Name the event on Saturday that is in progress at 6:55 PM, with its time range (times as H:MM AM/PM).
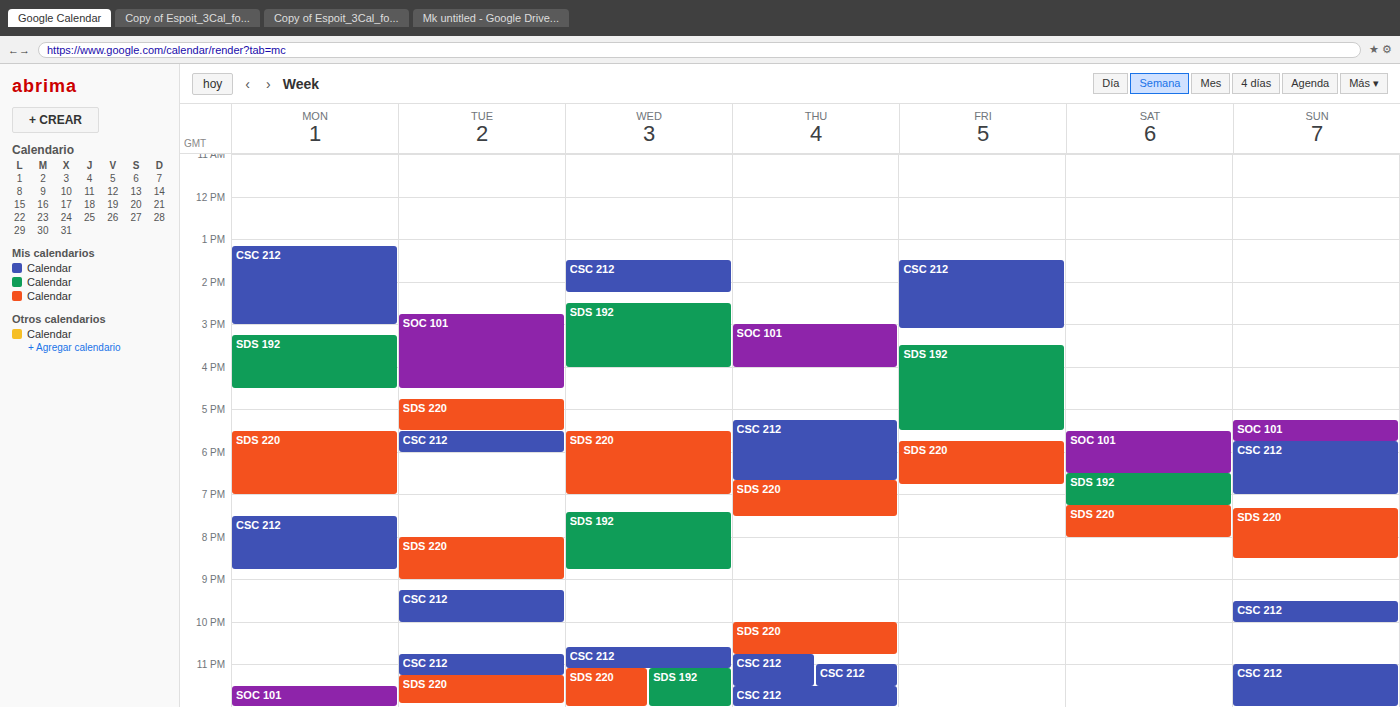
"SDS 192", 6:30 PM to 7:15 PM